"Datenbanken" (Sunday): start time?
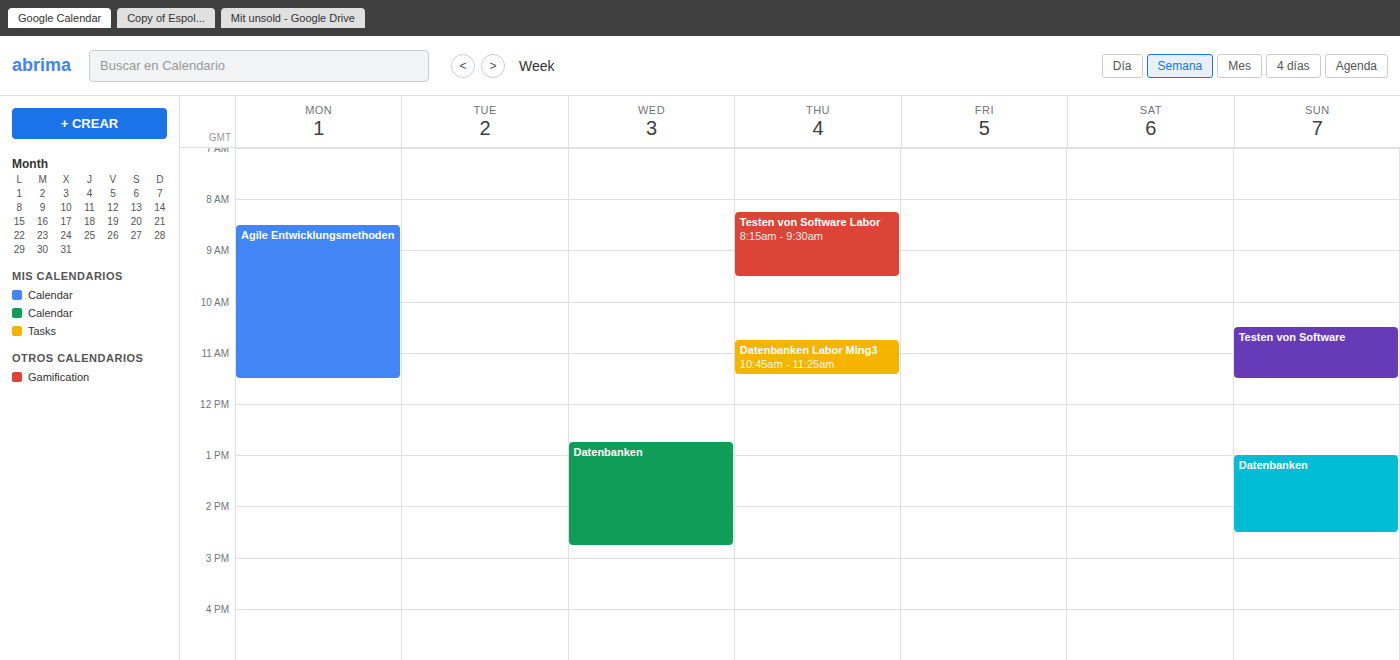
1:00 PM